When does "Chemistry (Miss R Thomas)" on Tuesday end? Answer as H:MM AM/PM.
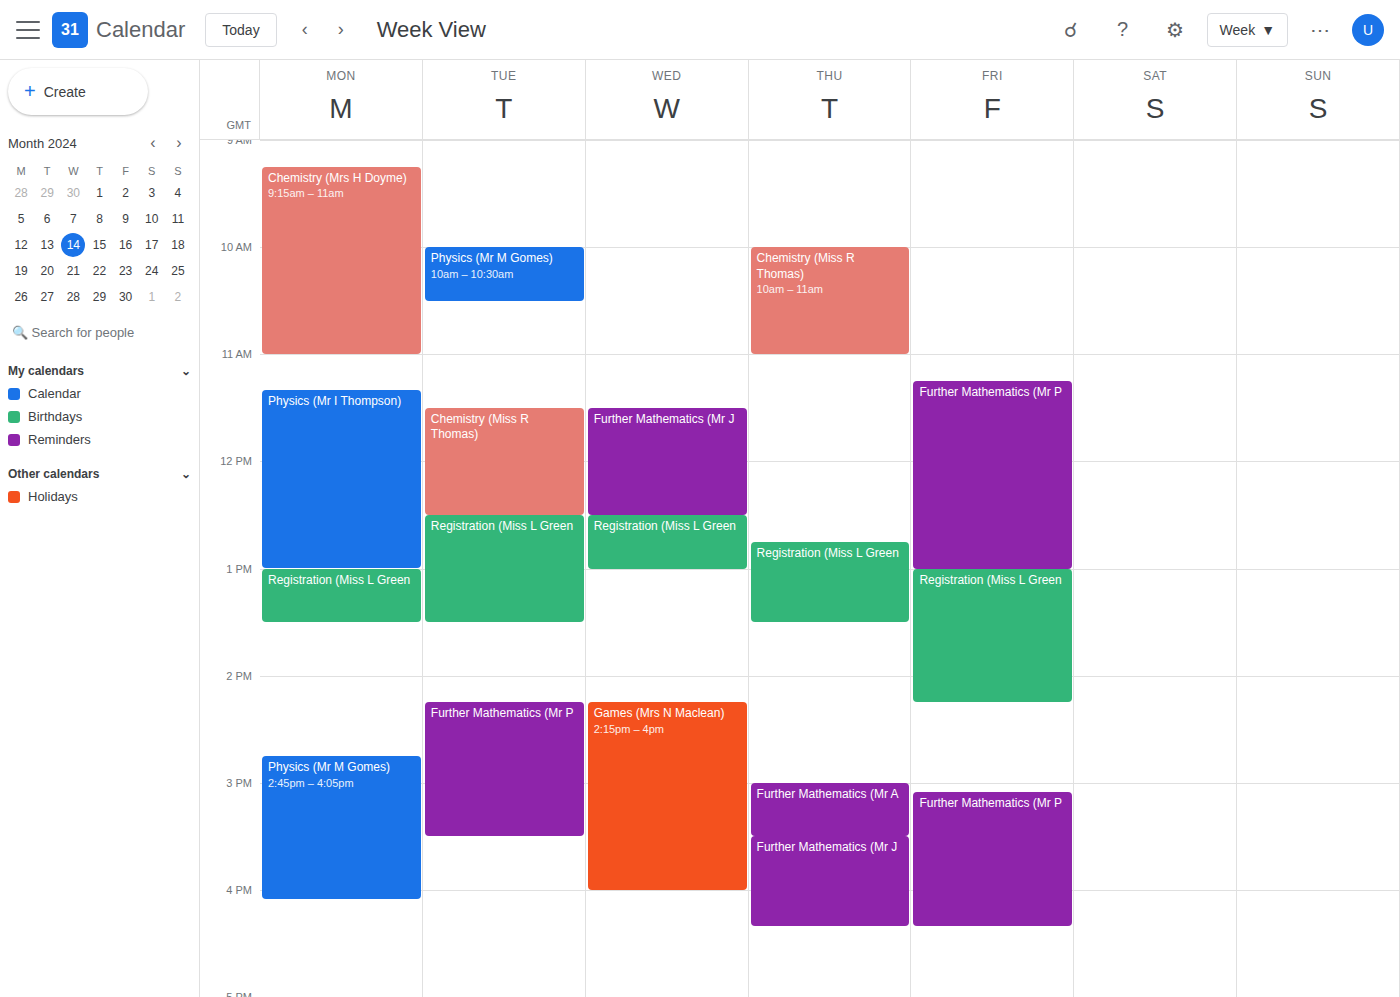
12:30 PM